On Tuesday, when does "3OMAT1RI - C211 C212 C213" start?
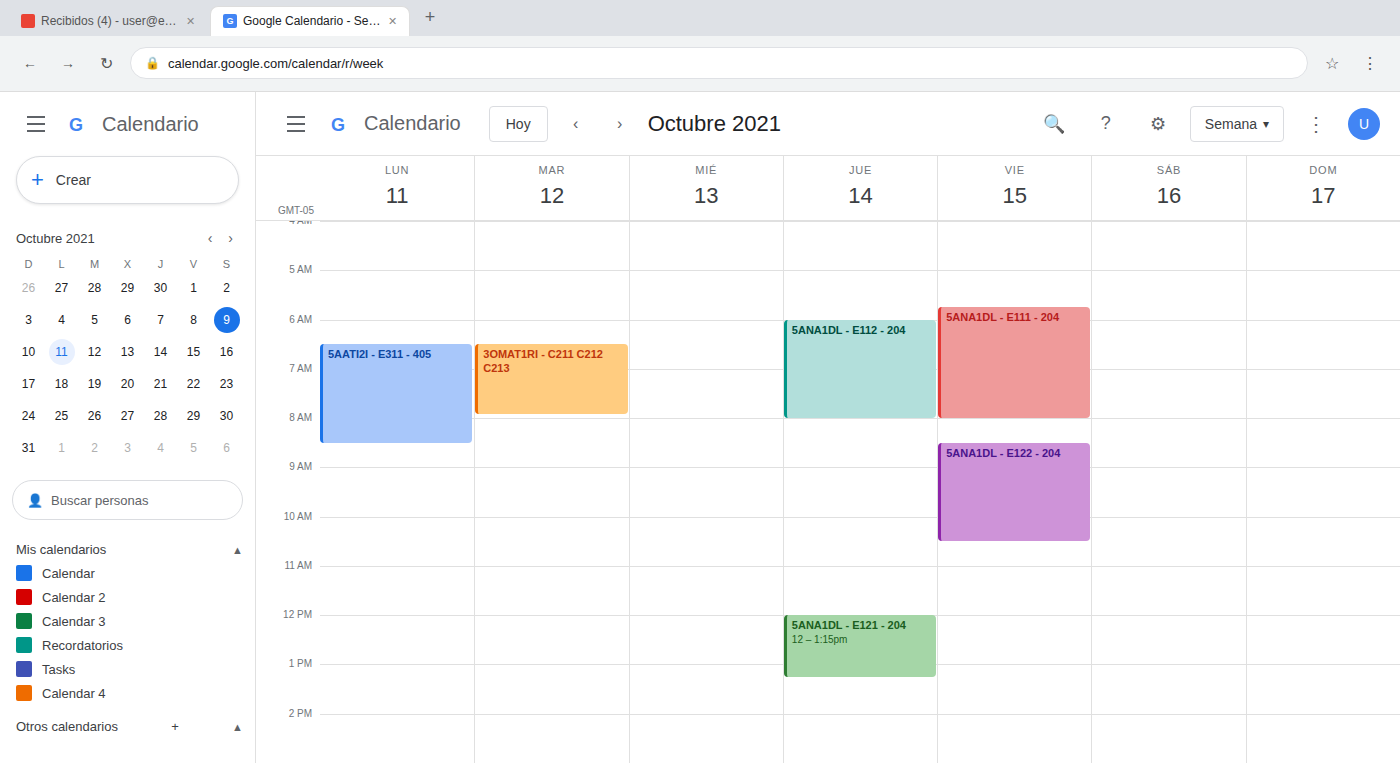
6:30 AM